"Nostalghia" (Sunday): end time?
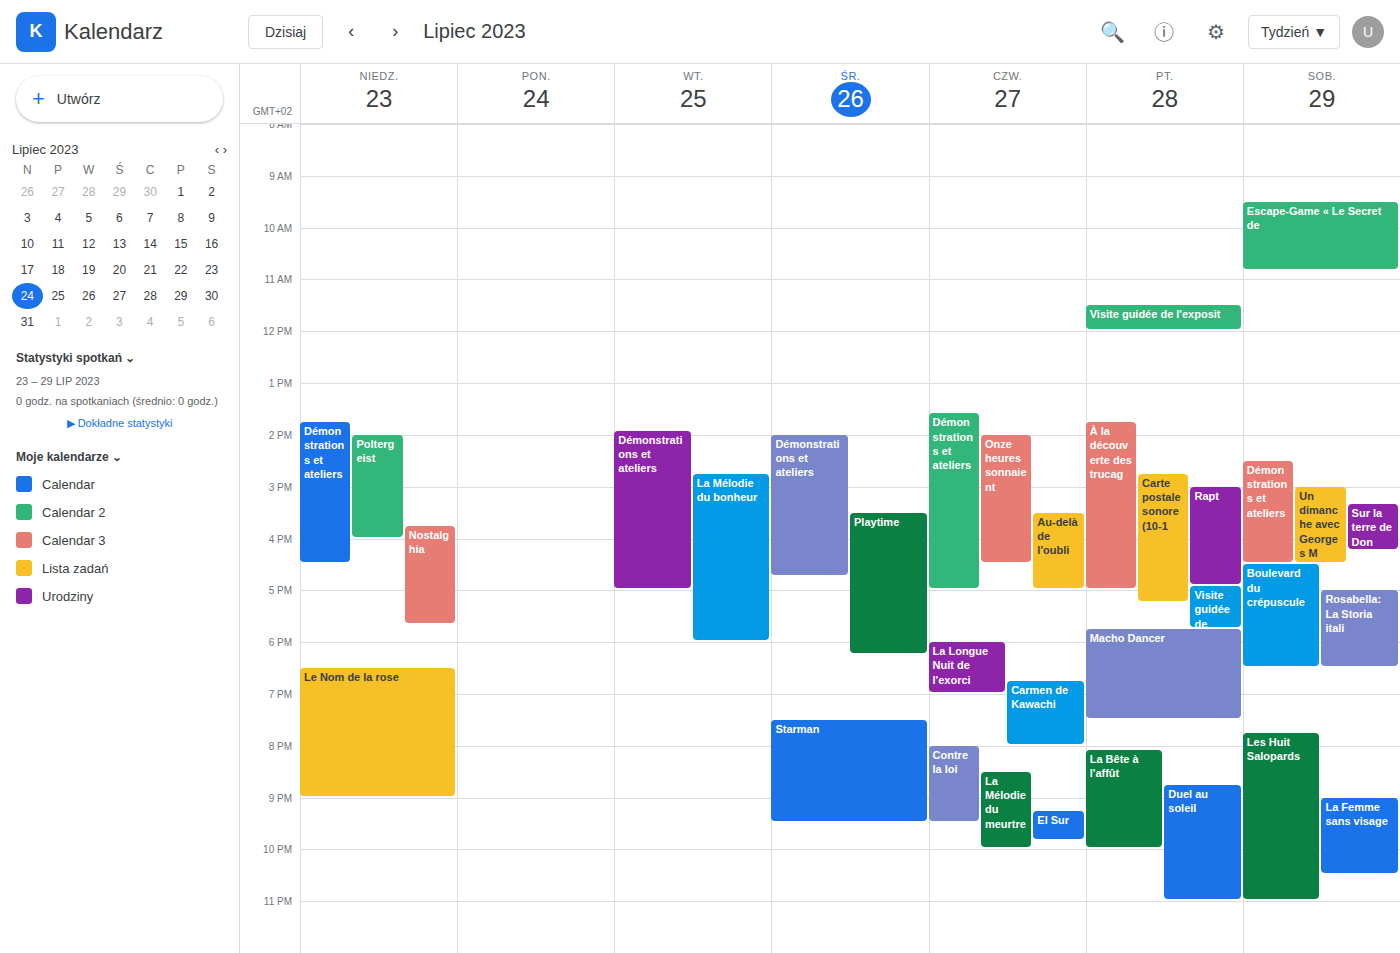
5:40 PM